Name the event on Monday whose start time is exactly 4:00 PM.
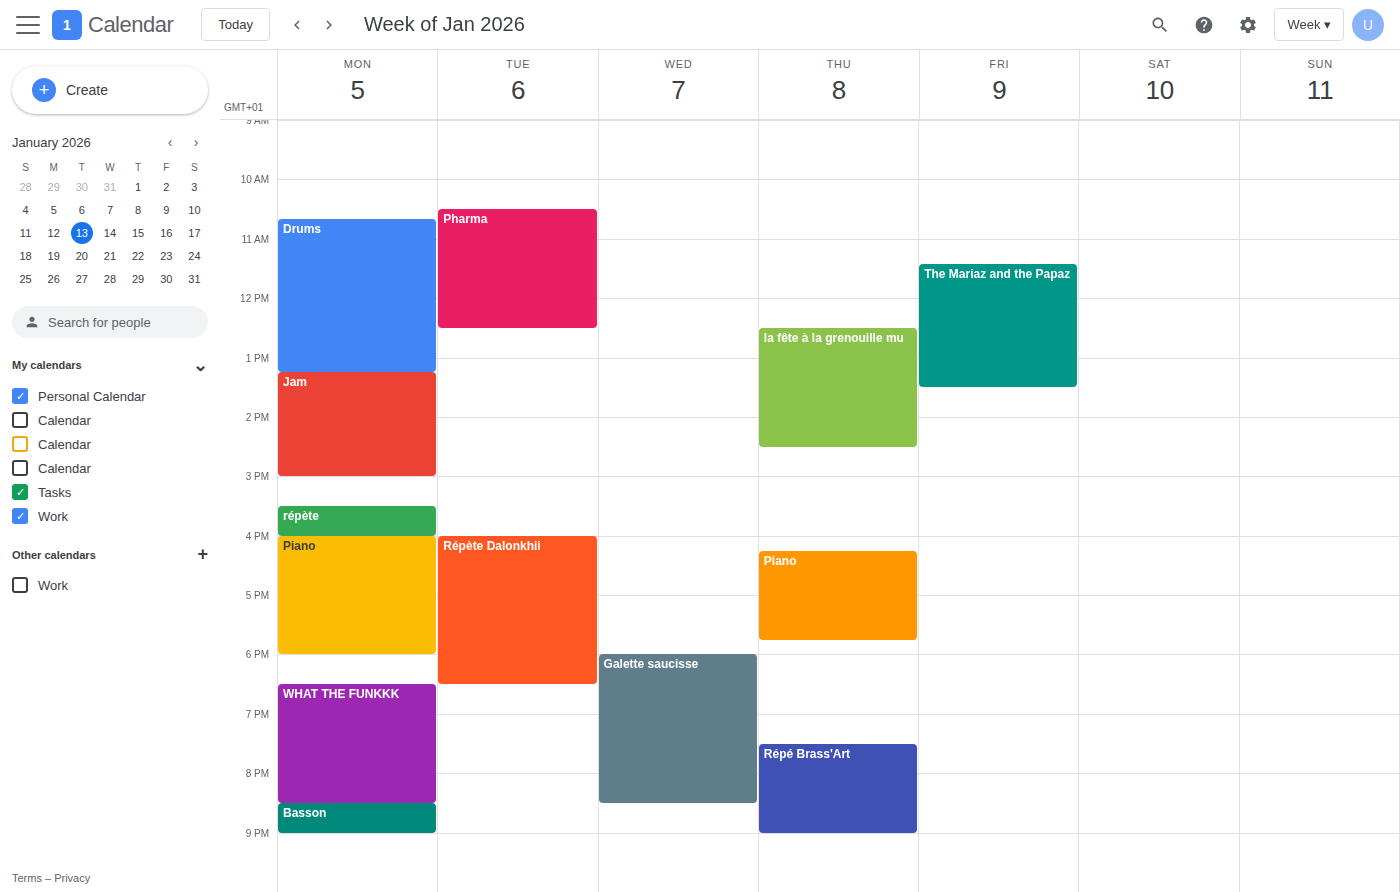
"Piano"